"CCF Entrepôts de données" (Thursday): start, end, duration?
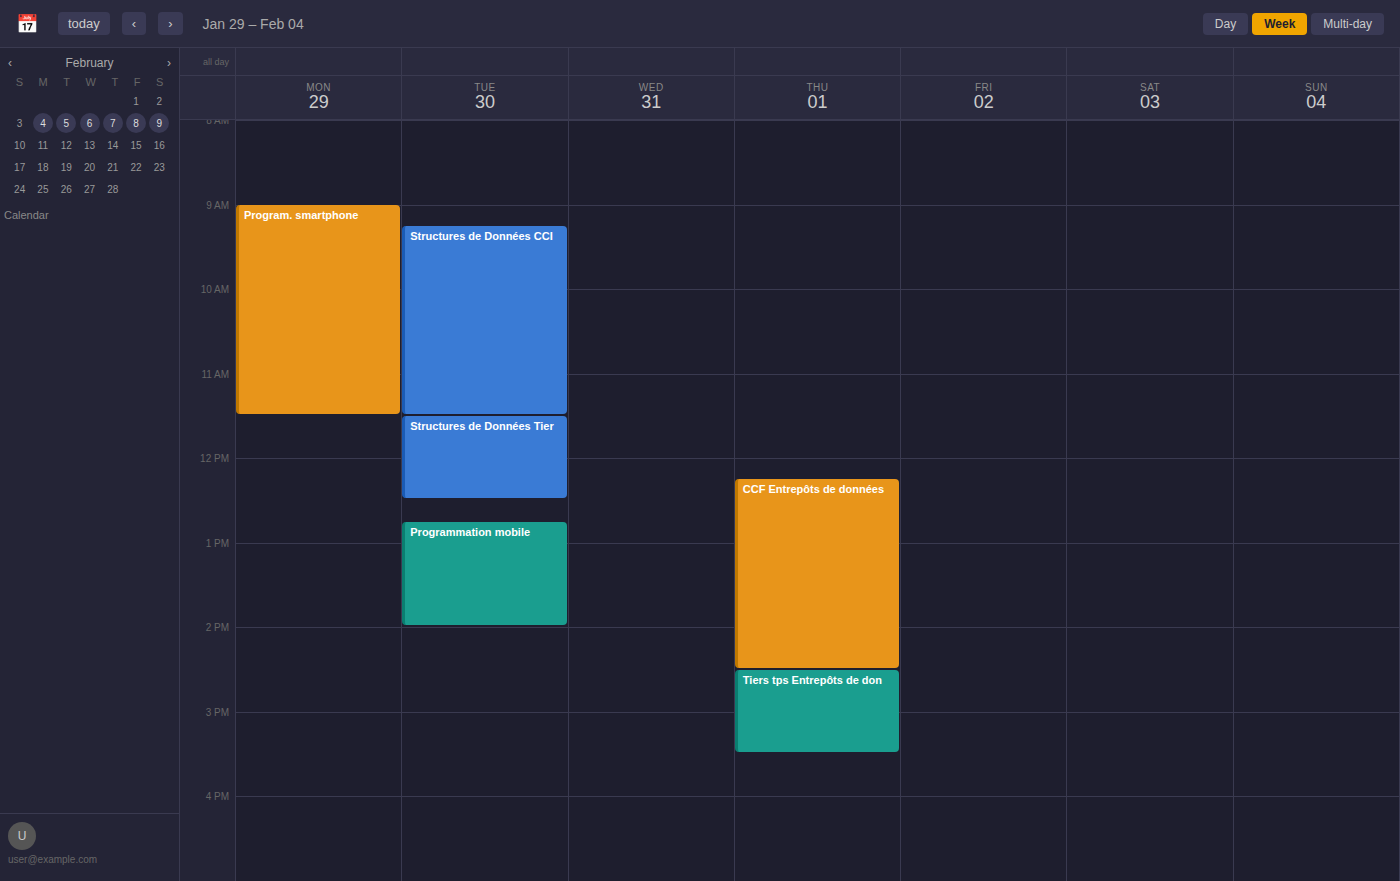
12:15 PM to 2:30 PM, 2 hours 15 minutes